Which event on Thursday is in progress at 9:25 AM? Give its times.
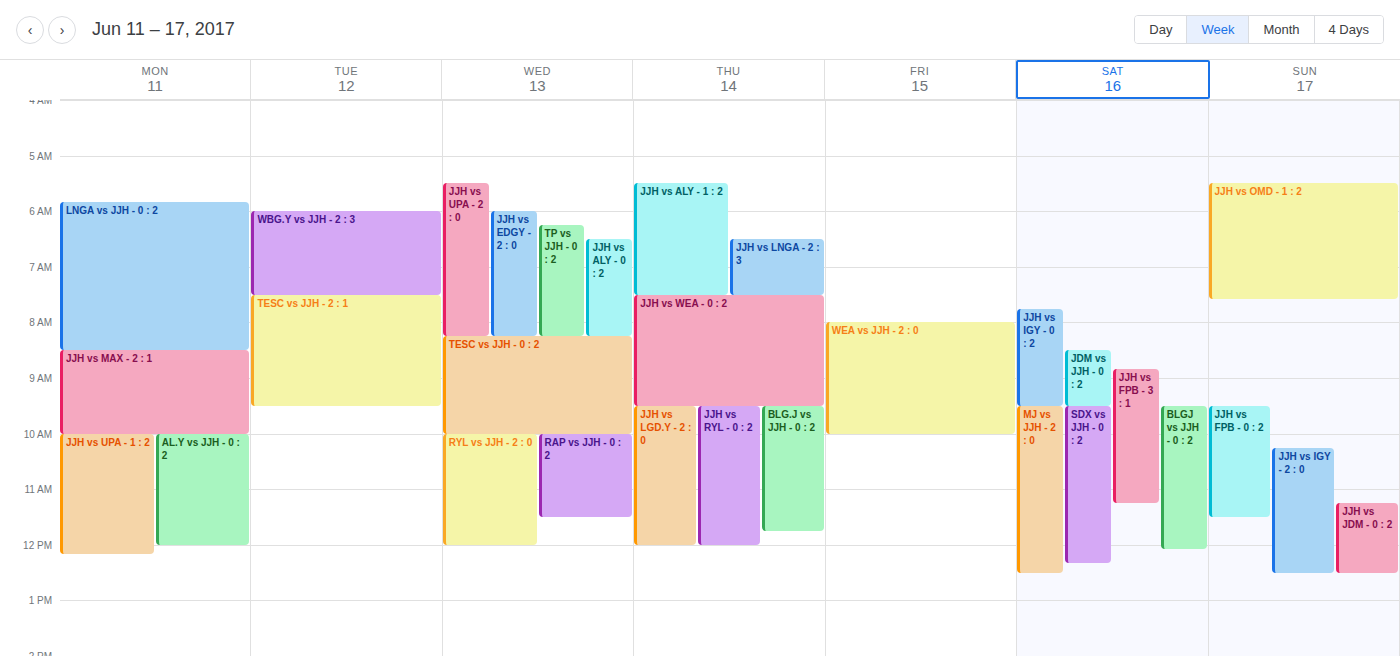
"JJH vs WEA - 0 : 2", 7:30 AM to 9:30 AM